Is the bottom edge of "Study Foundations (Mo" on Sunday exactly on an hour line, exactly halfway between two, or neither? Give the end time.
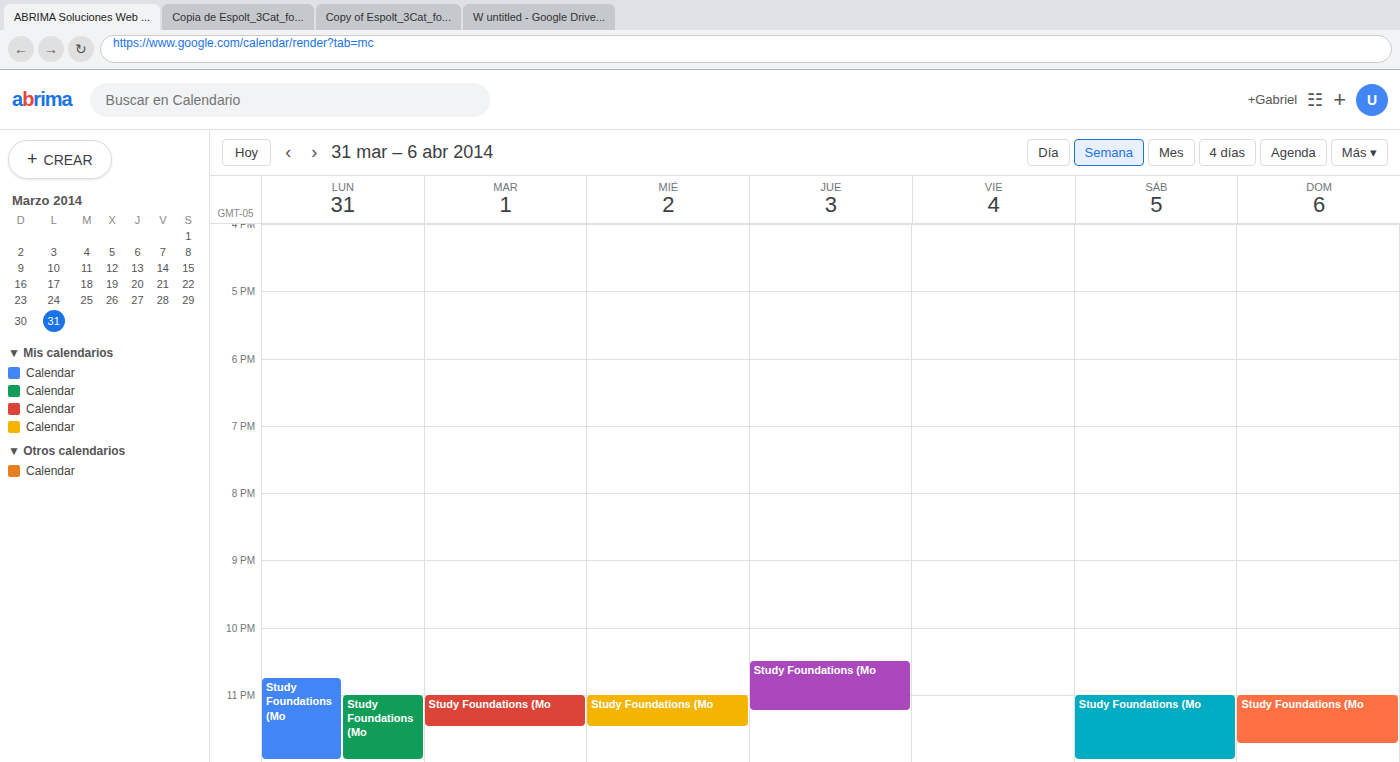
11:45 PM -- neither: three quarters of the way from the 11 PM line to the 12 AM line.